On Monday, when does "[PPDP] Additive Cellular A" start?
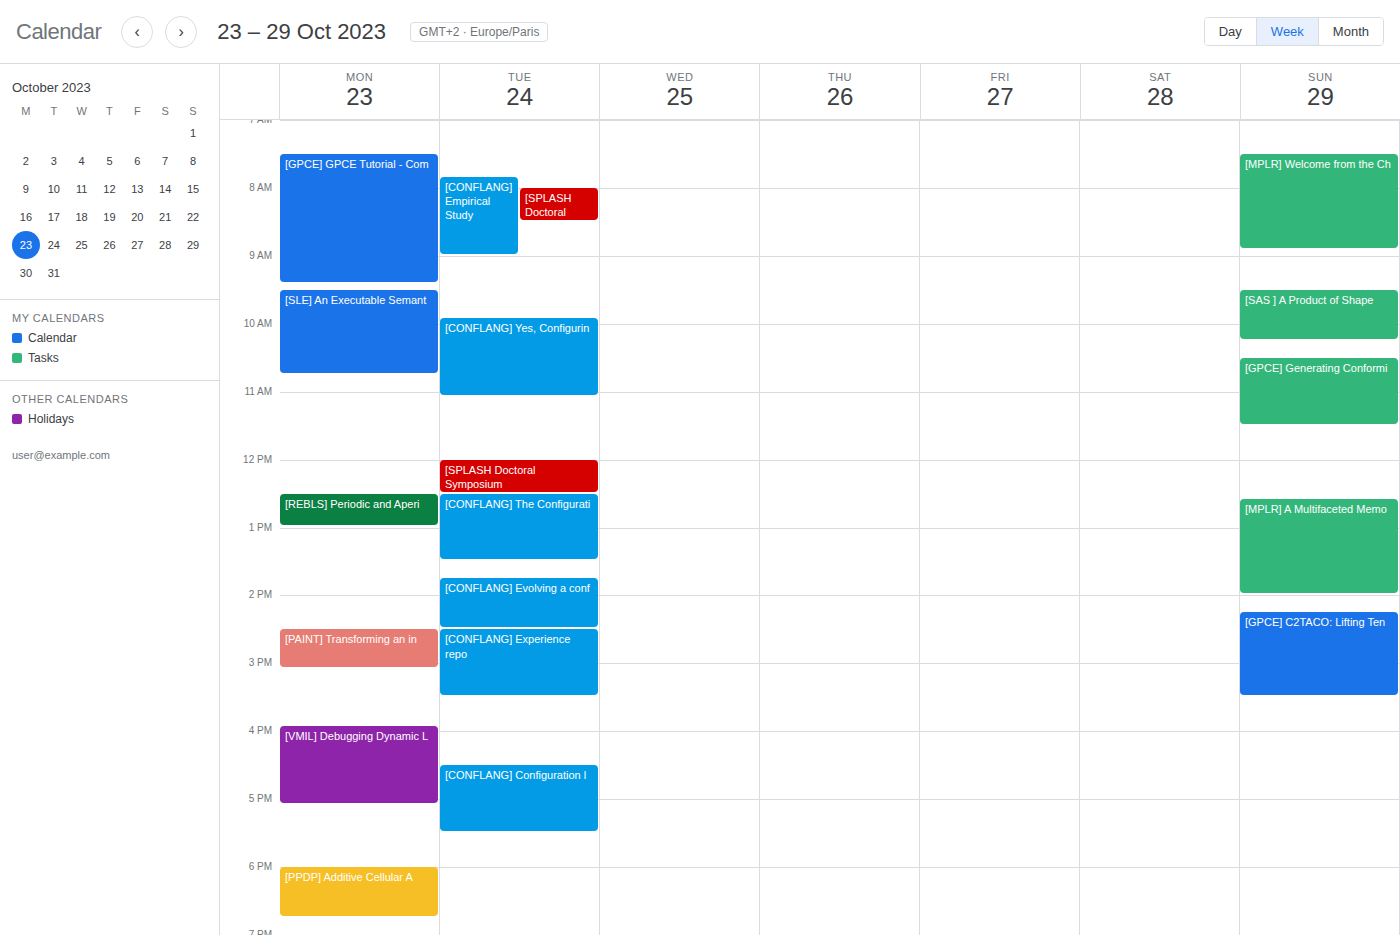
6:00 PM